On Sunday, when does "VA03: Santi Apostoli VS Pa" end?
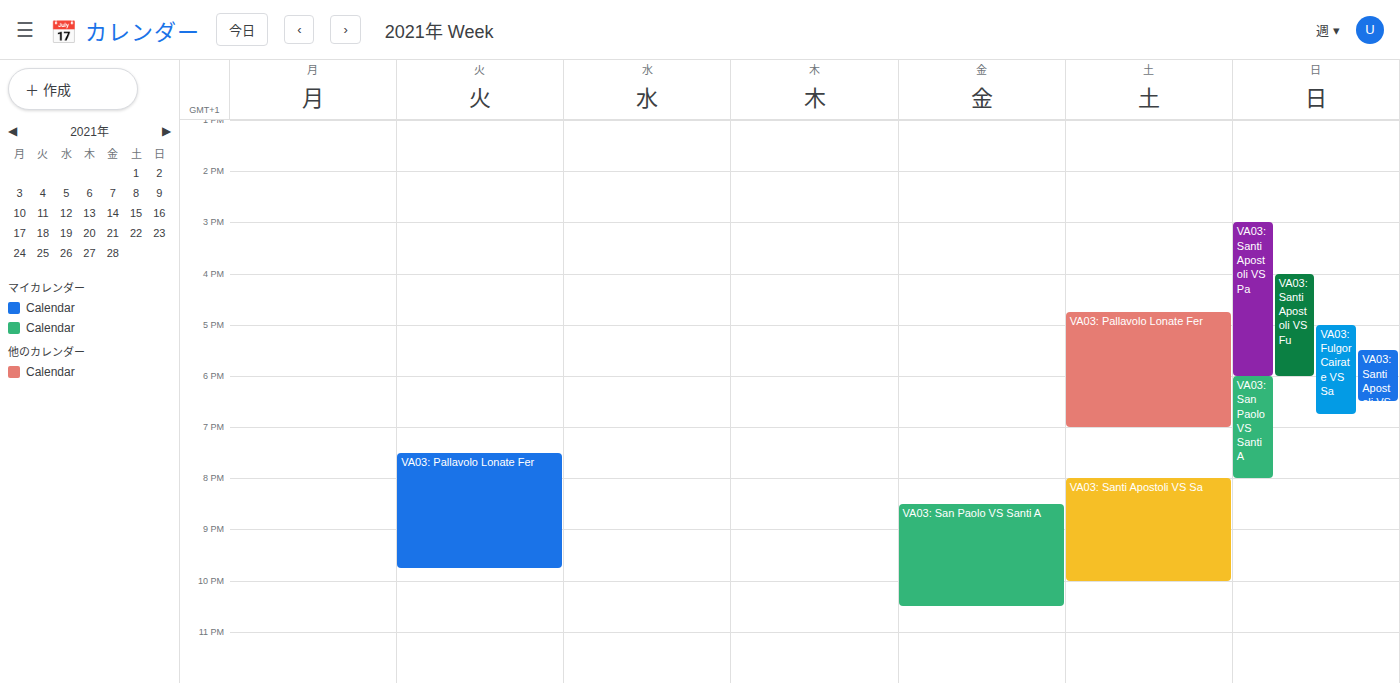
6:00 PM